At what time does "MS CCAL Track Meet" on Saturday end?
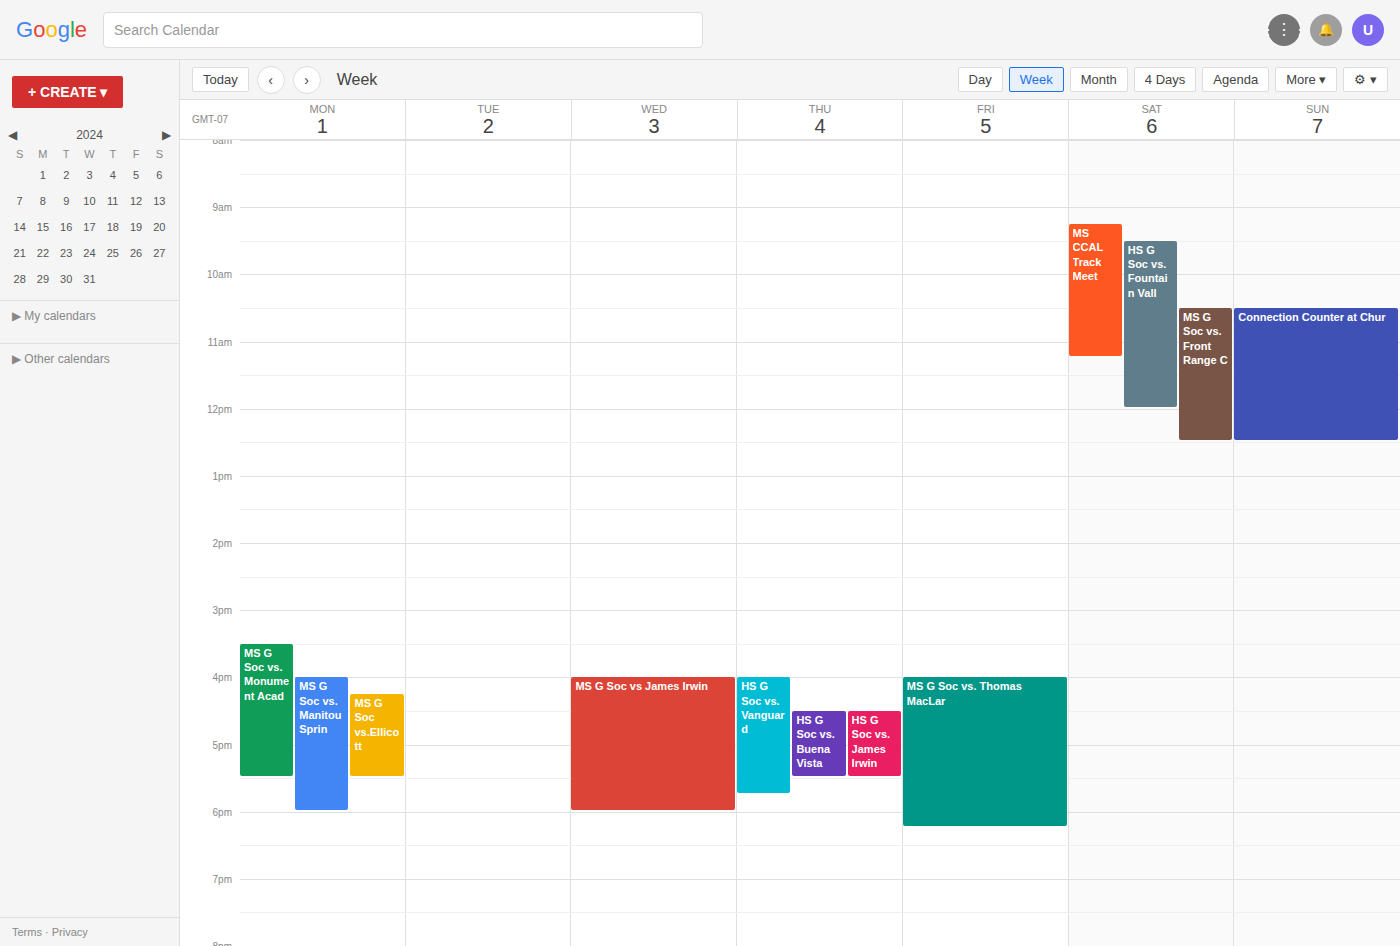
11:15 AM